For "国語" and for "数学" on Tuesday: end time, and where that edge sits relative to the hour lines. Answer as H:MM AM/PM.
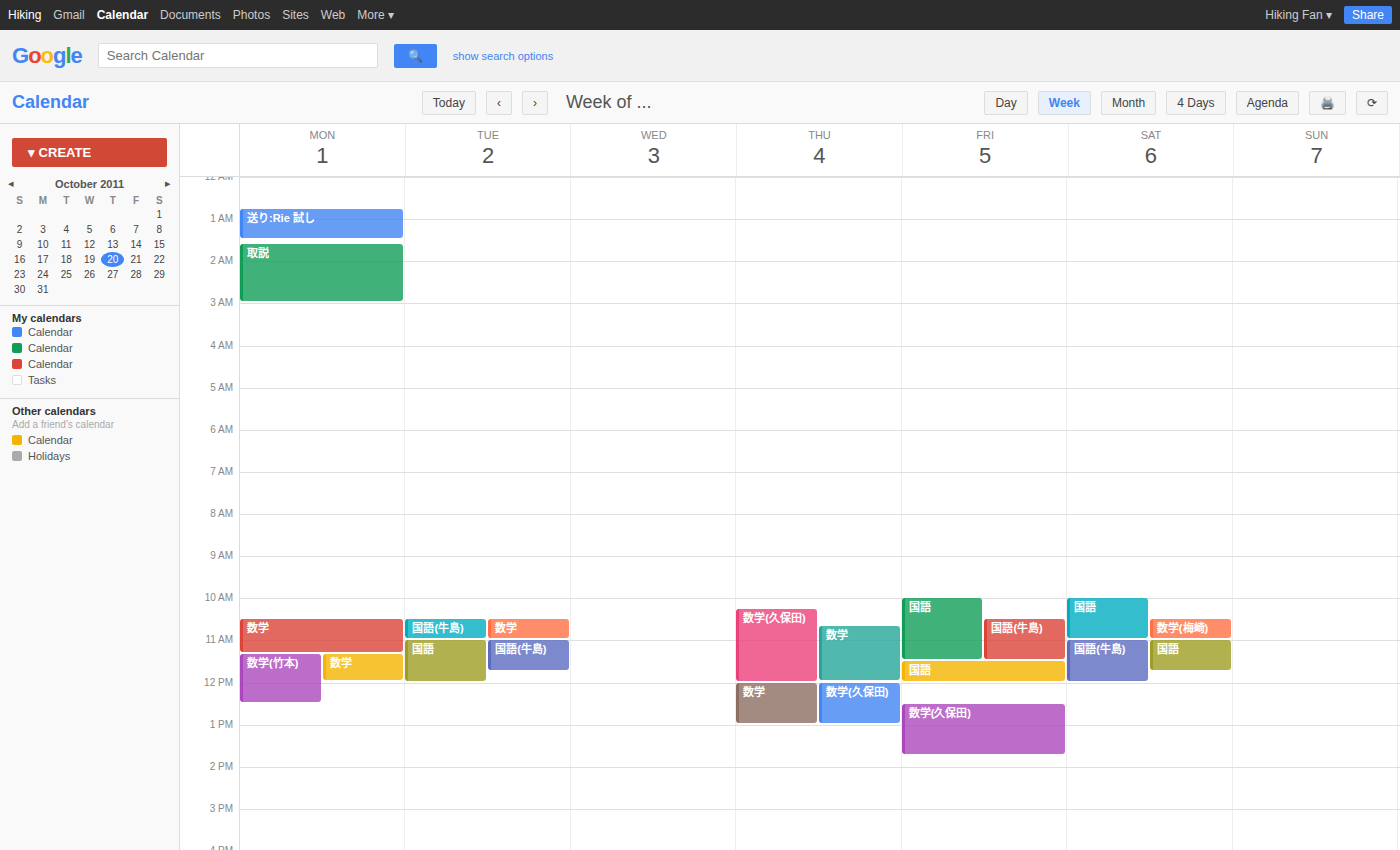
"国語": 12:00 PM, exactly on the 12 PM line. "数学": 11:00 AM, exactly on the 11 AM line.